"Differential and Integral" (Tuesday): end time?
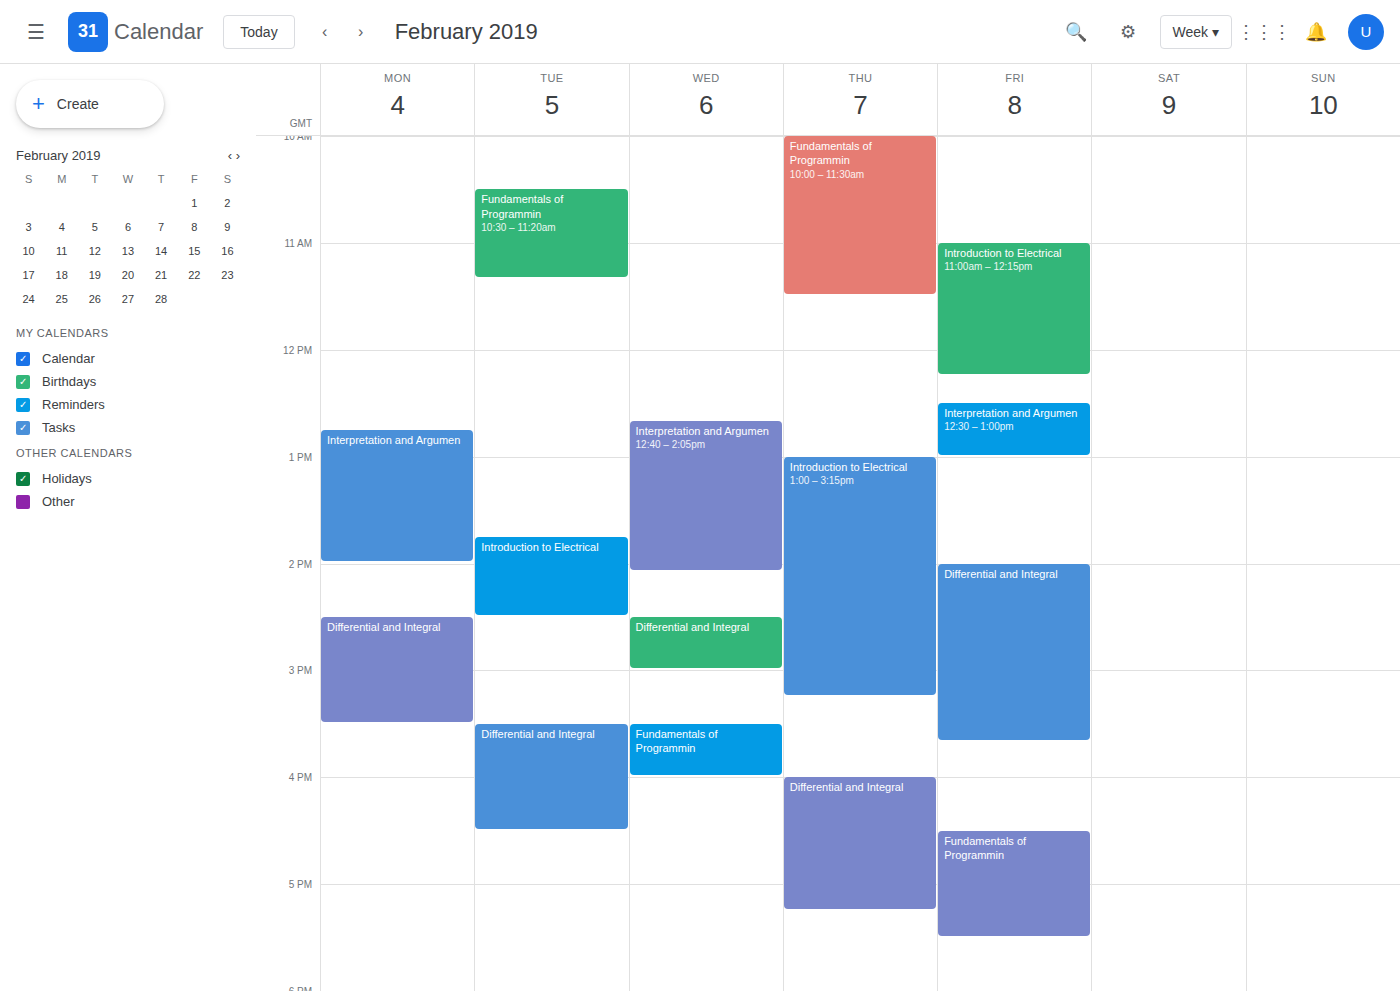
16:30